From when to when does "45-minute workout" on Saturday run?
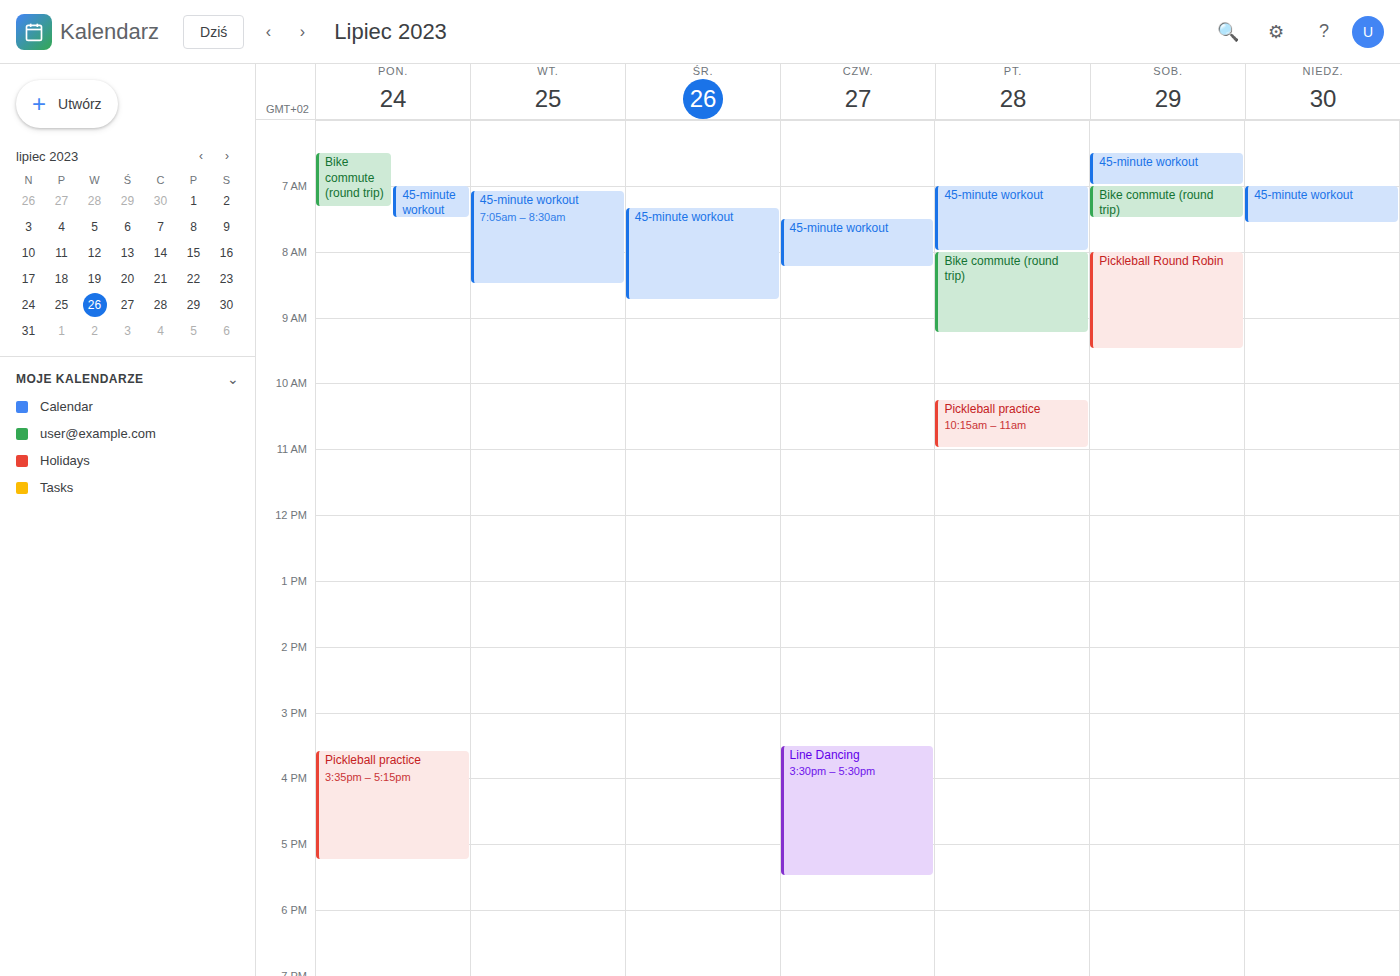
6:30 AM to 7:00 AM